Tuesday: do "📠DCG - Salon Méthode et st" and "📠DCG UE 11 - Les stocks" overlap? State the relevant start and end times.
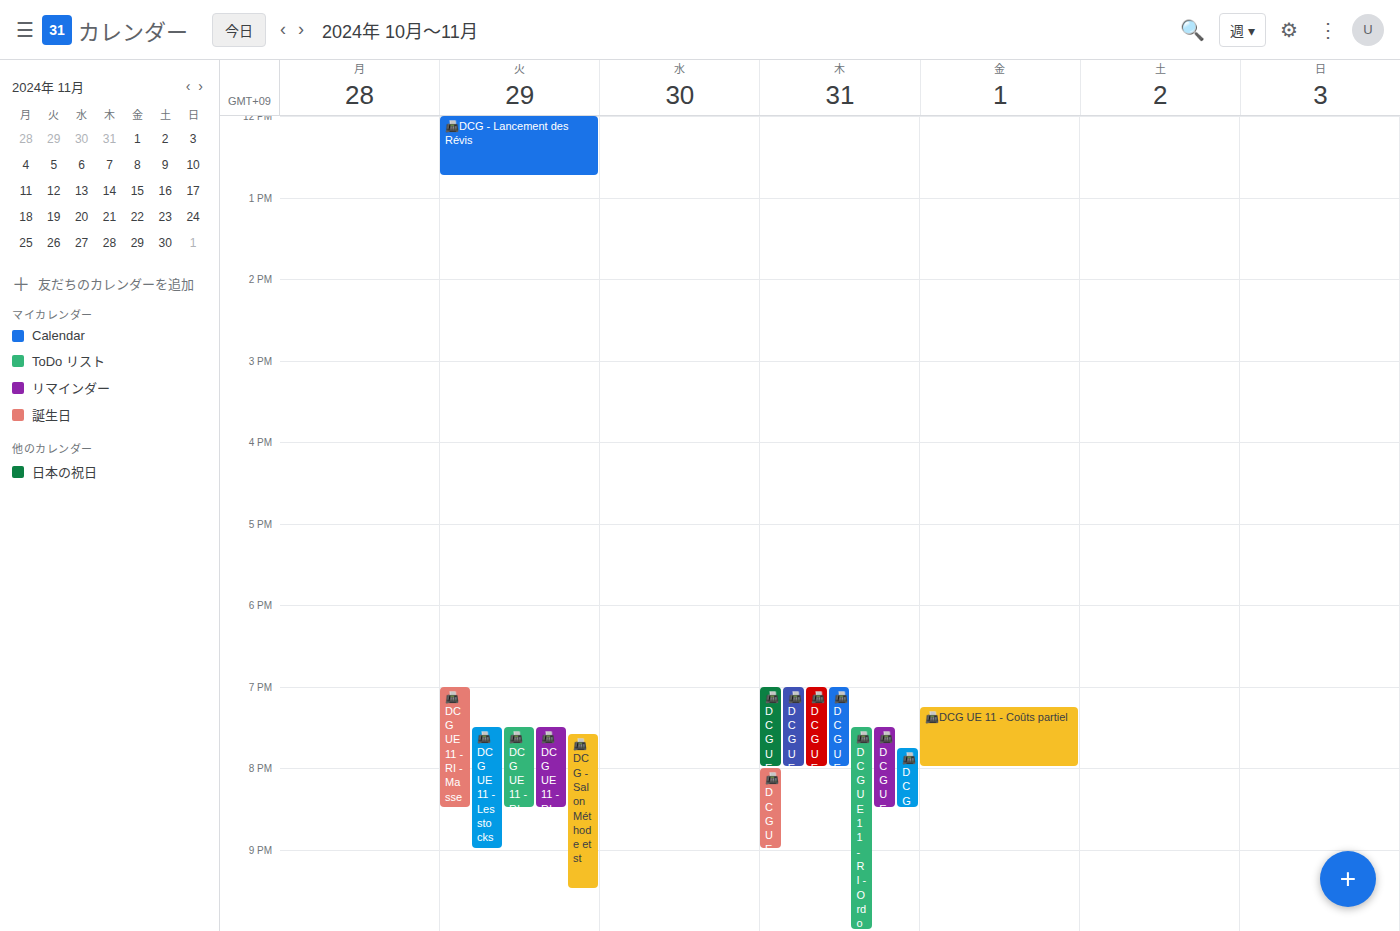
"📠DCG - Salon Méthode et st" starts at 7:35 PM, before "📠DCG UE 11 - Les stocks" ends at 9:00 PM -- they overlap.